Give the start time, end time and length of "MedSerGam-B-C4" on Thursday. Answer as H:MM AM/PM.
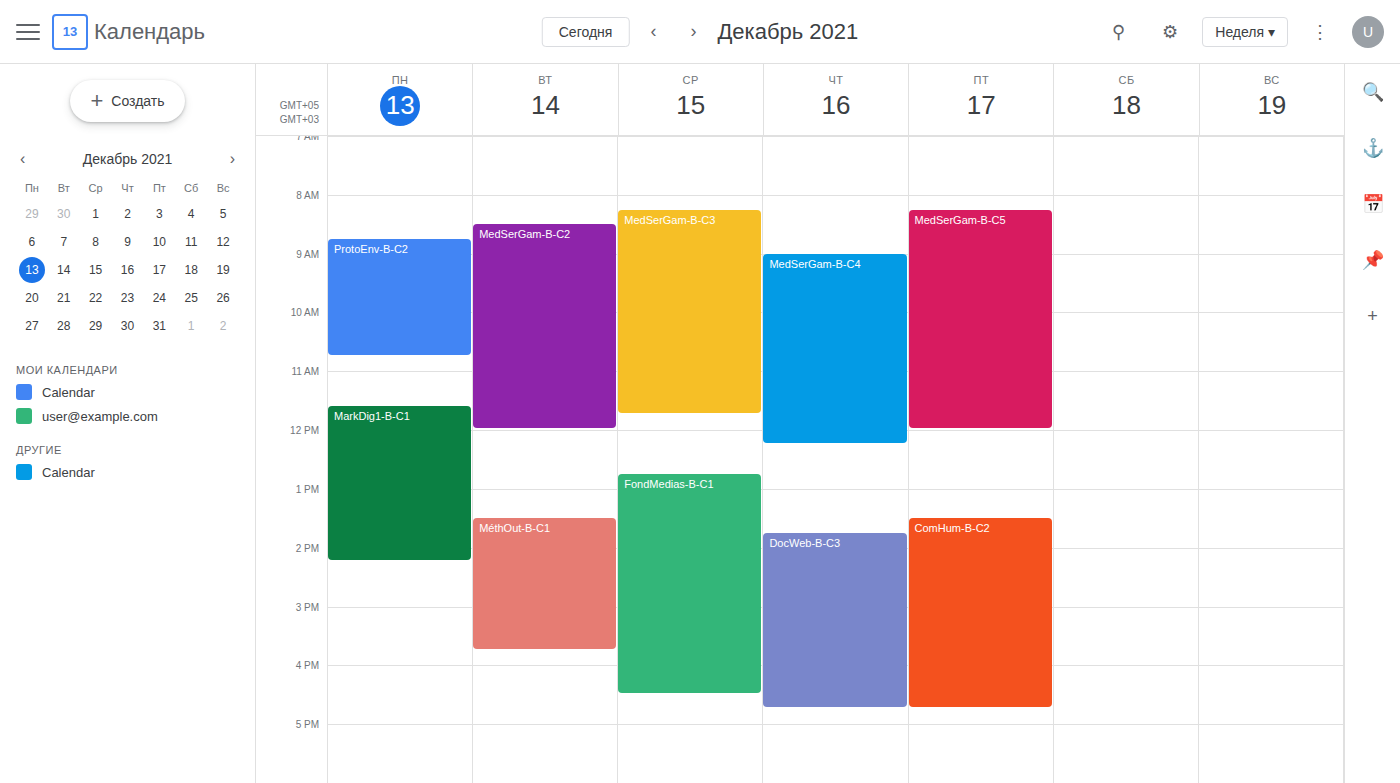
9:00 AM to 12:15 PM, 3 hours 15 minutes